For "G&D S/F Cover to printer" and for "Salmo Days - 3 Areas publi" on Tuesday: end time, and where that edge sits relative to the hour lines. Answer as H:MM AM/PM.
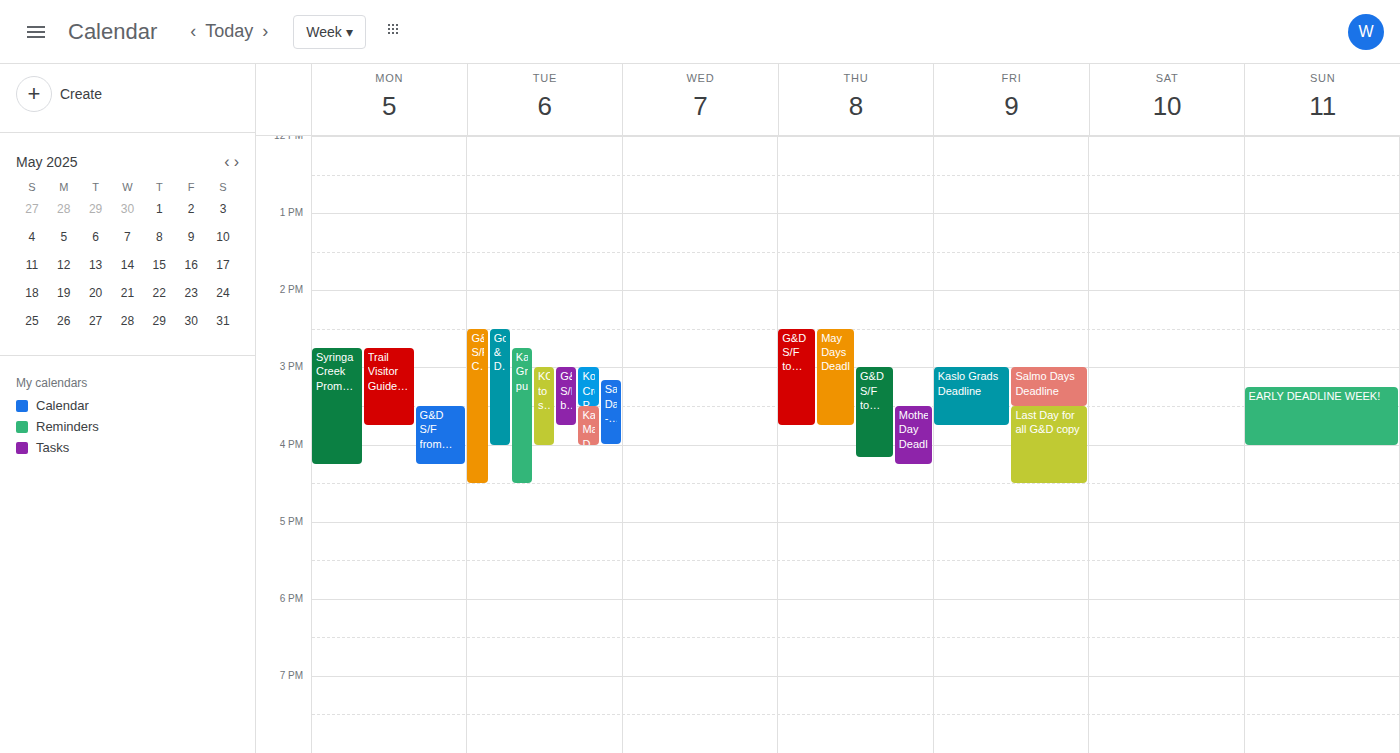
"G&D S/F Cover to printer": 4:30 PM, halfway between the 4 PM and 5 PM lines. "Salmo Days - 3 Areas publi": 4:00 PM, exactly on the 4 PM line.